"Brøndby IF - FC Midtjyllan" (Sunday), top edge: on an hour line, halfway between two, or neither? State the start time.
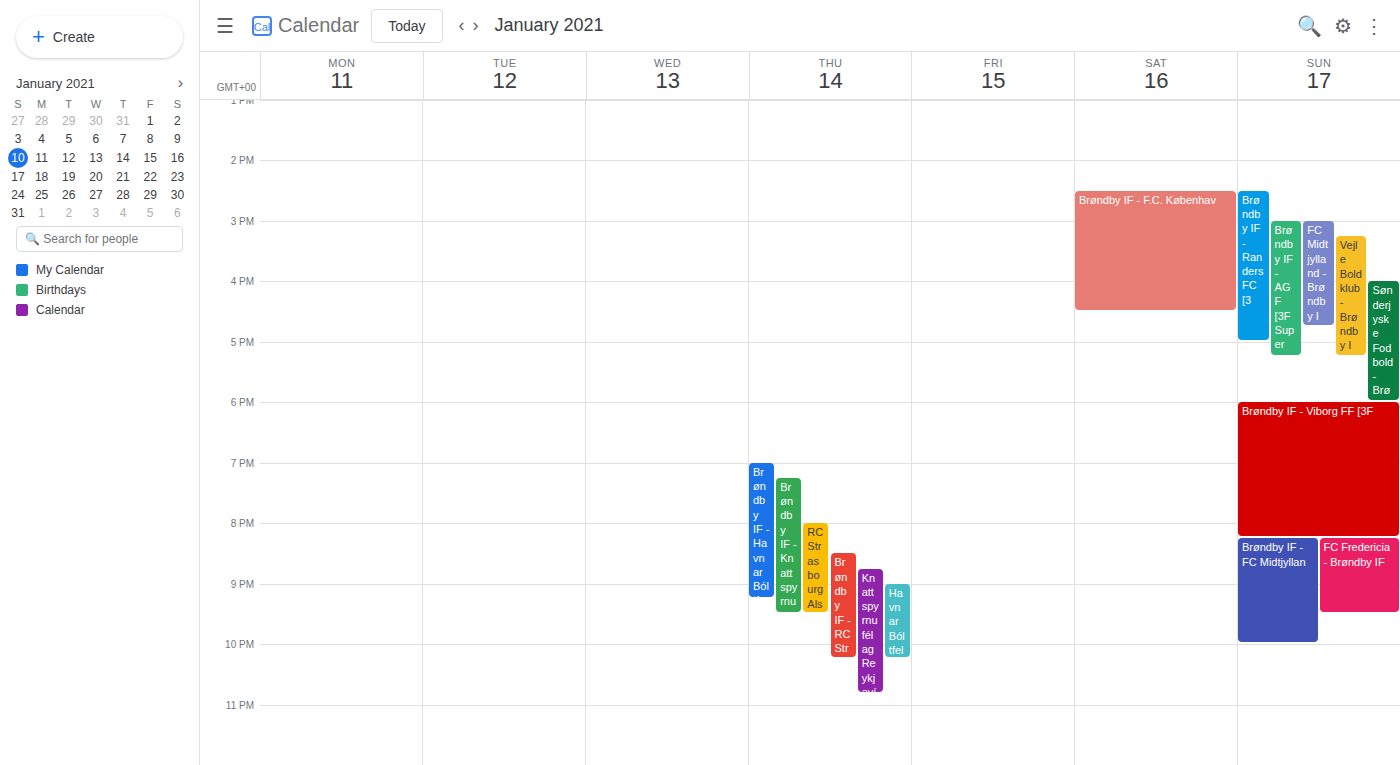
8:15 PM -- neither: a quarter of the way from the 8 PM line to the 9 PM line.